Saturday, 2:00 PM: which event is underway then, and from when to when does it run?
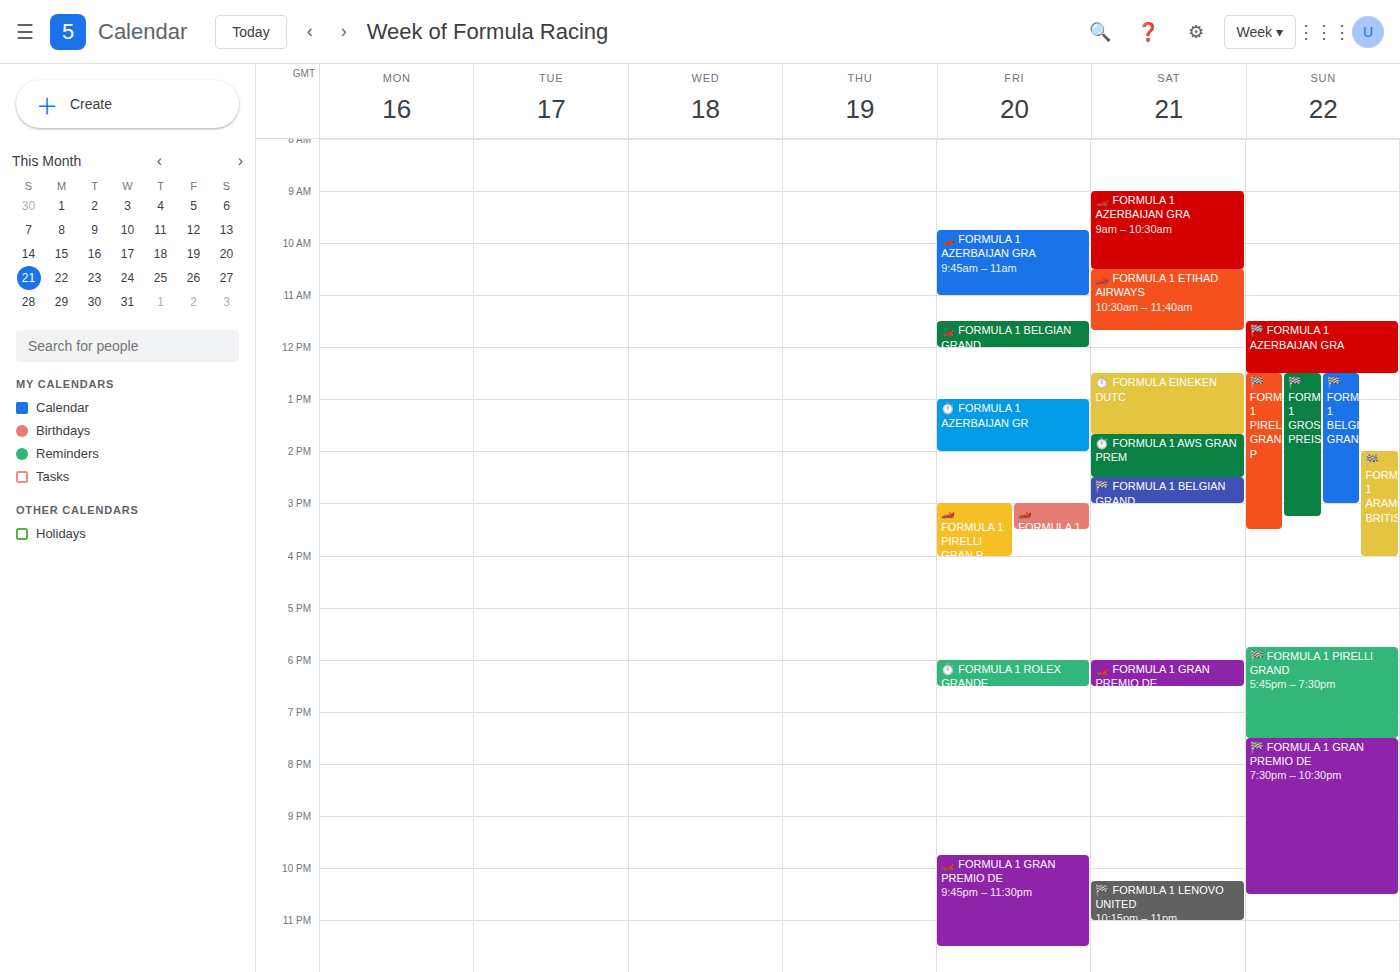
"⏱️ FORMULA 1 AWS GRAN PREM", 1:40 PM to 2:30 PM